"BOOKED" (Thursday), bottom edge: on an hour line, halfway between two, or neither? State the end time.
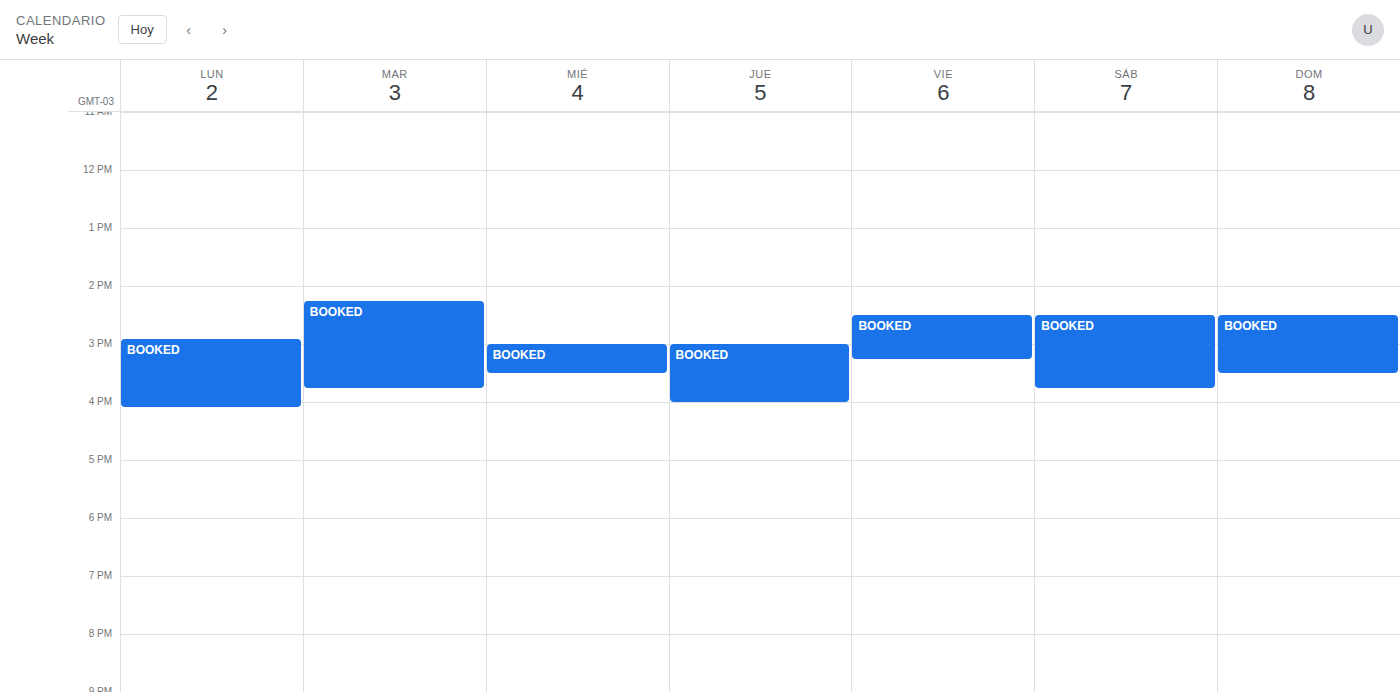
4:00 PM -- exactly on the 4 PM line.